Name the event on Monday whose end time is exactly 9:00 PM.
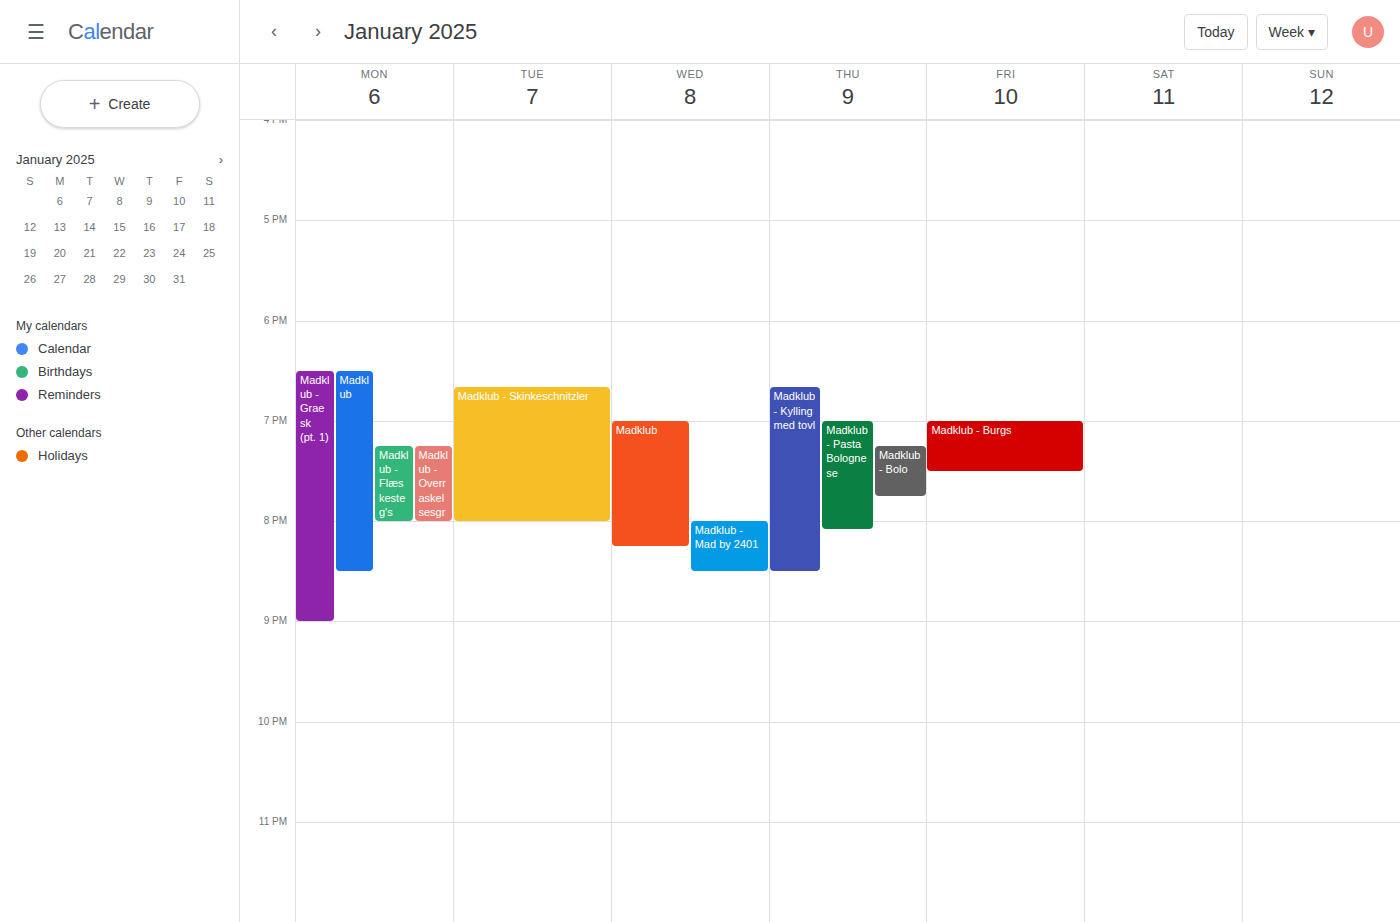
"Madklub - Graesk (pt. 1)"